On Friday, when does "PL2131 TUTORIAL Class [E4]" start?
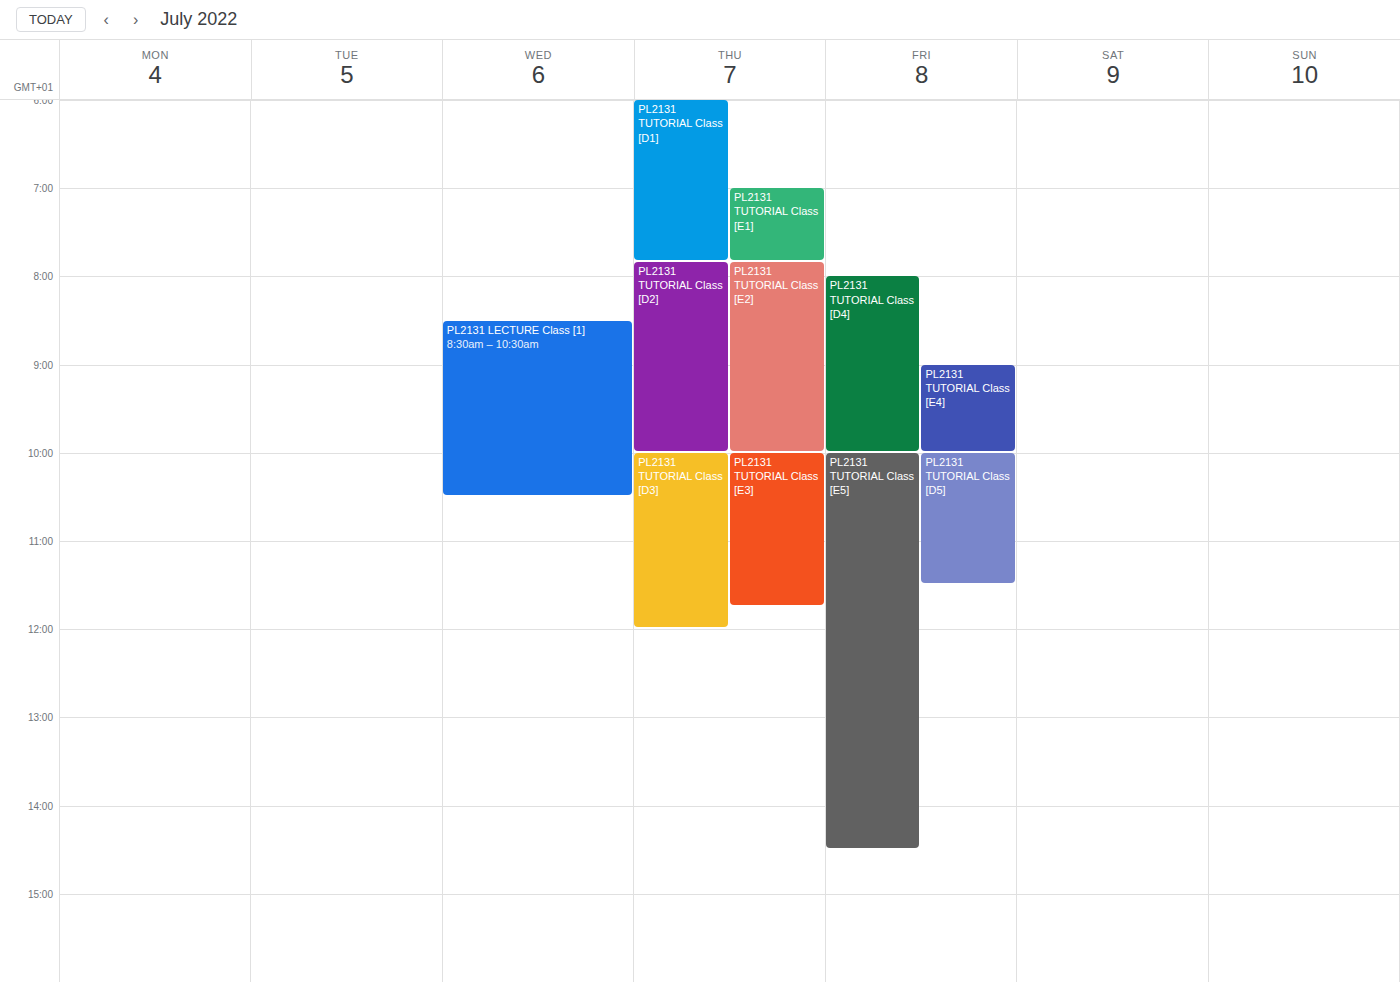
9:00 AM